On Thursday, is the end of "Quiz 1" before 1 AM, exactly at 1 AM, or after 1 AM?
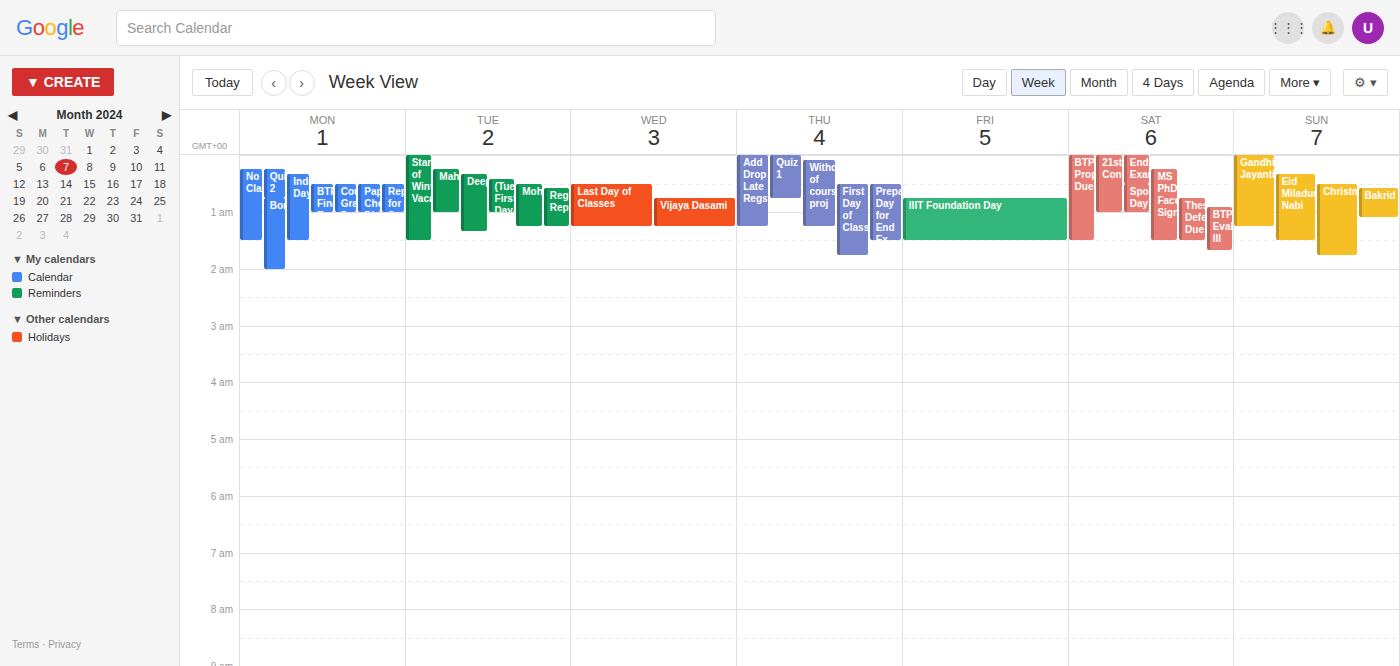
12:45 AM -- before 1 AM, 15 minutes above the 1 AM line.